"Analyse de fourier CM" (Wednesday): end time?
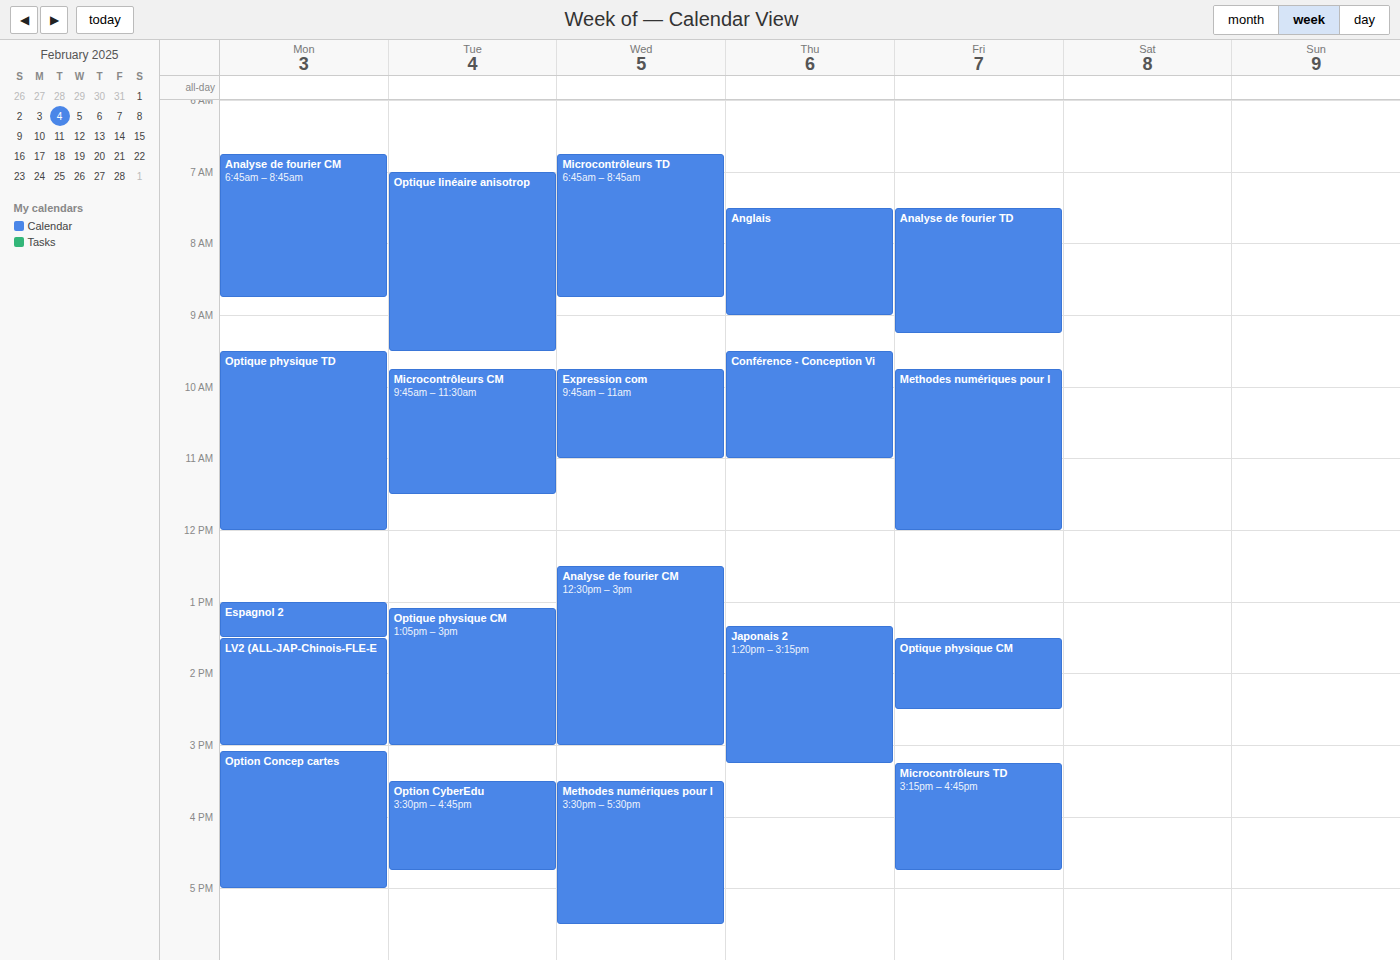
3:00 PM